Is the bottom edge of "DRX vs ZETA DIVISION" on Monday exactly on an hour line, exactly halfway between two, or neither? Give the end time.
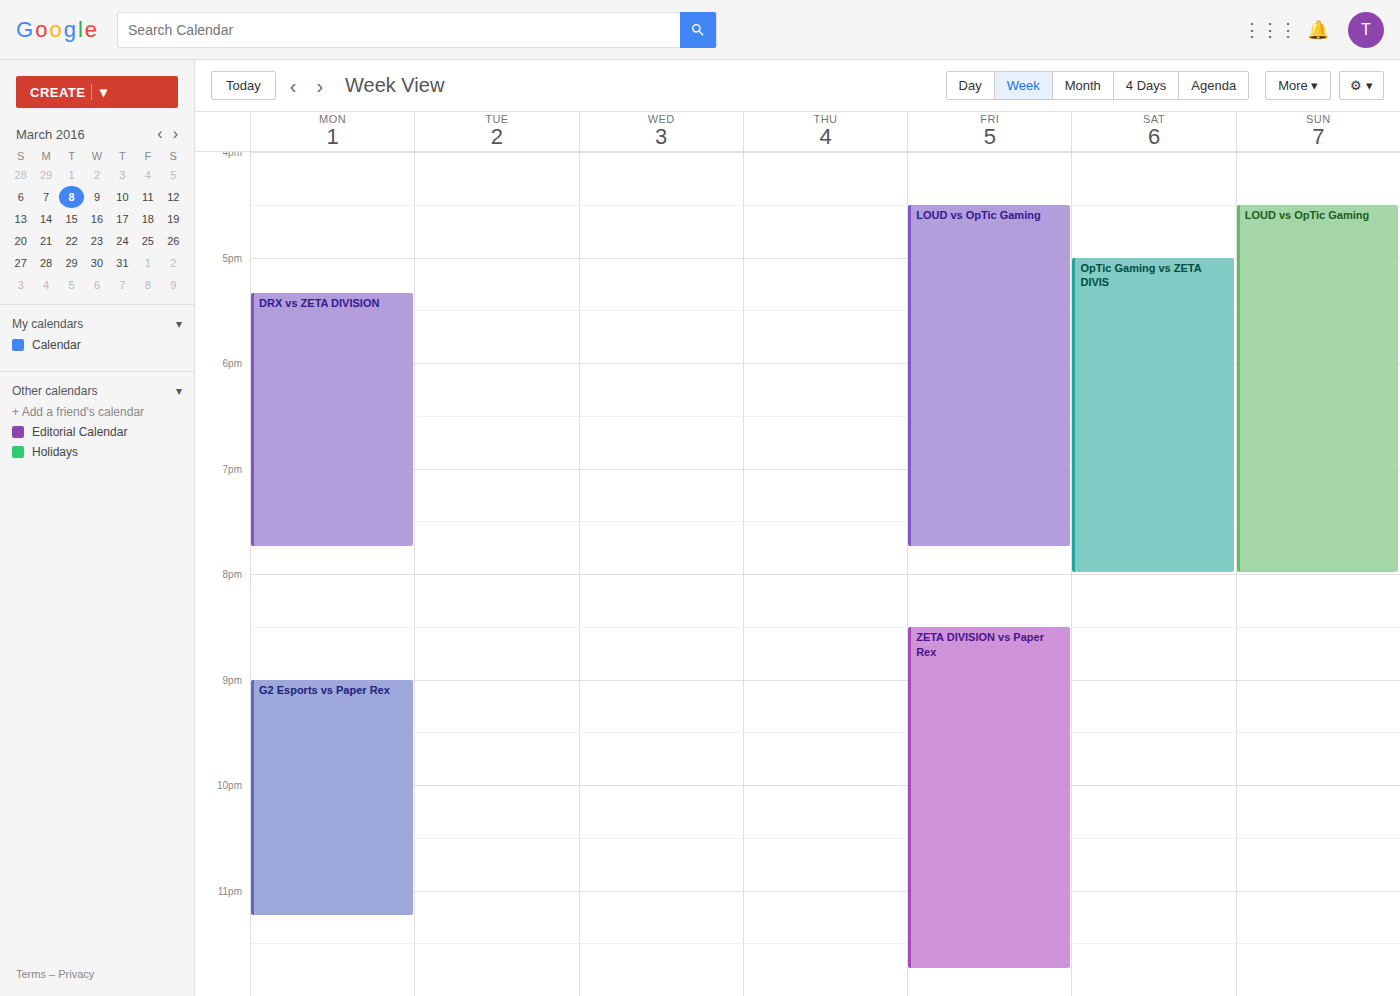
7:45 PM -- neither: three quarters of the way from the 7 PM line to the 8 PM line.